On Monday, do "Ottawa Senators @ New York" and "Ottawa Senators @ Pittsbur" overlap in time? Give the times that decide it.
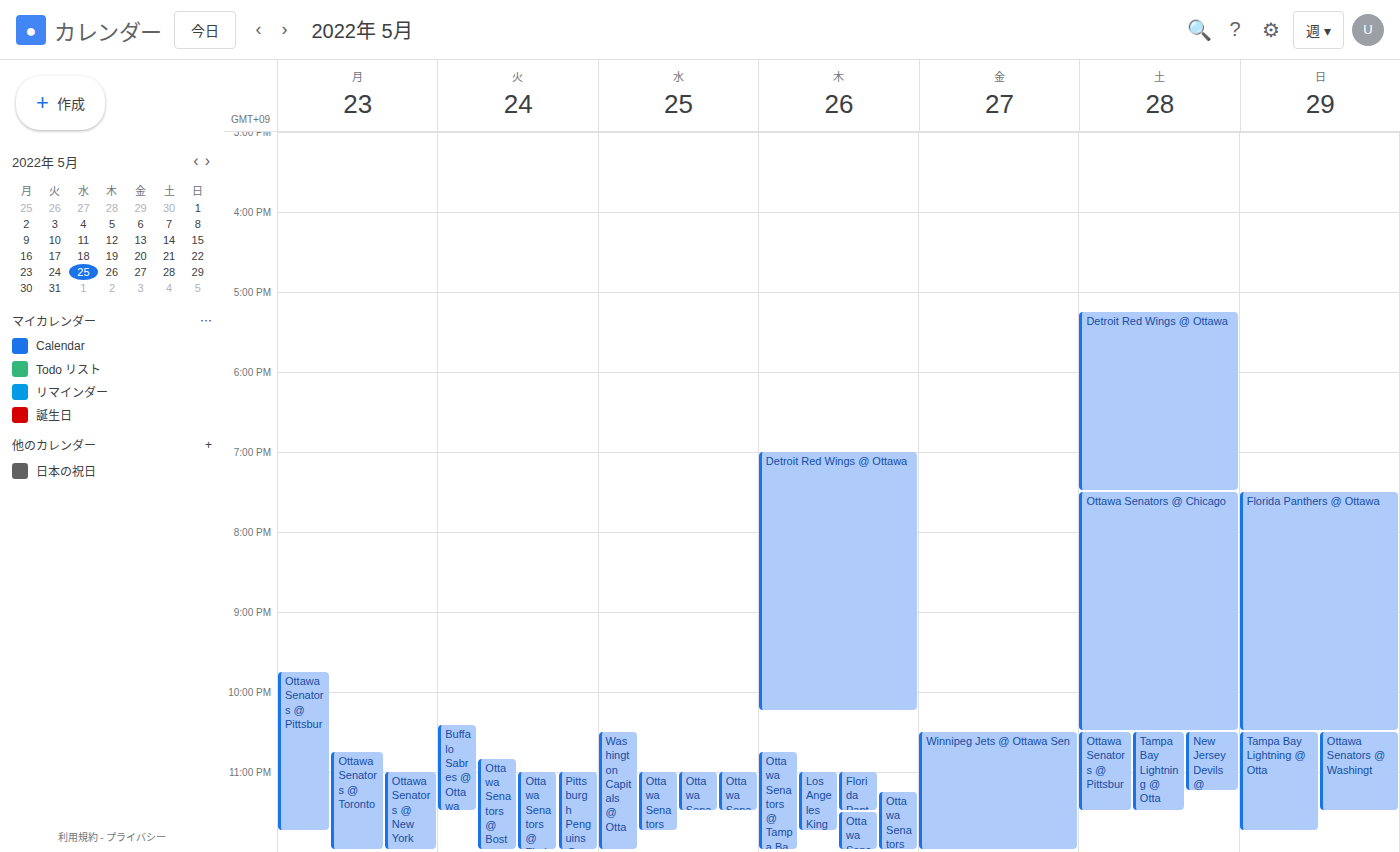
"Ottawa Senators @ New York" starts at 11:00 PM, before "Ottawa Senators @ Pittsbur" ends at 11:45 PM -- they overlap.